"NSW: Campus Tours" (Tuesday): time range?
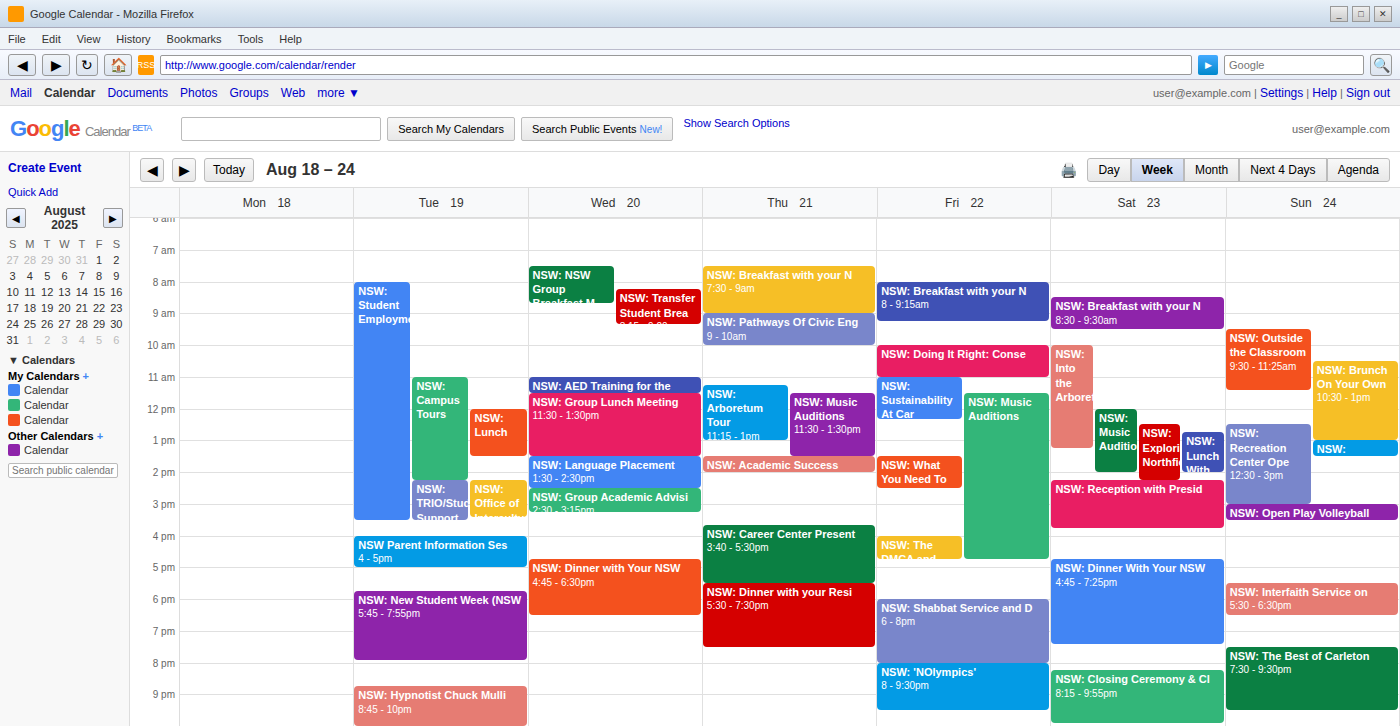
11:00 AM to 2:15 PM